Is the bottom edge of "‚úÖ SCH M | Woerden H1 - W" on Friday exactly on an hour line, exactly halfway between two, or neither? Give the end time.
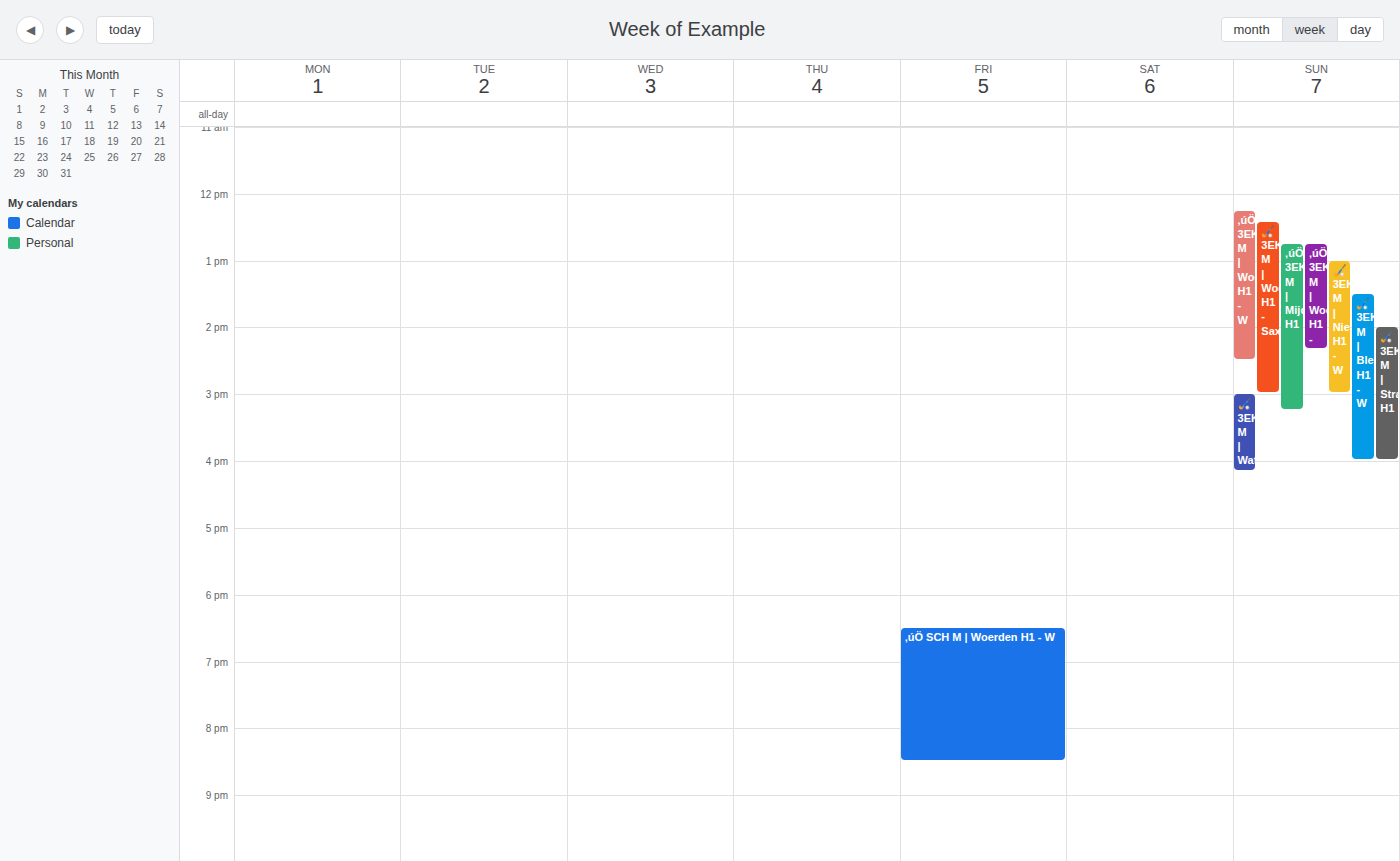
8:30 PM -- halfway between the 8 PM and 9 PM lines.